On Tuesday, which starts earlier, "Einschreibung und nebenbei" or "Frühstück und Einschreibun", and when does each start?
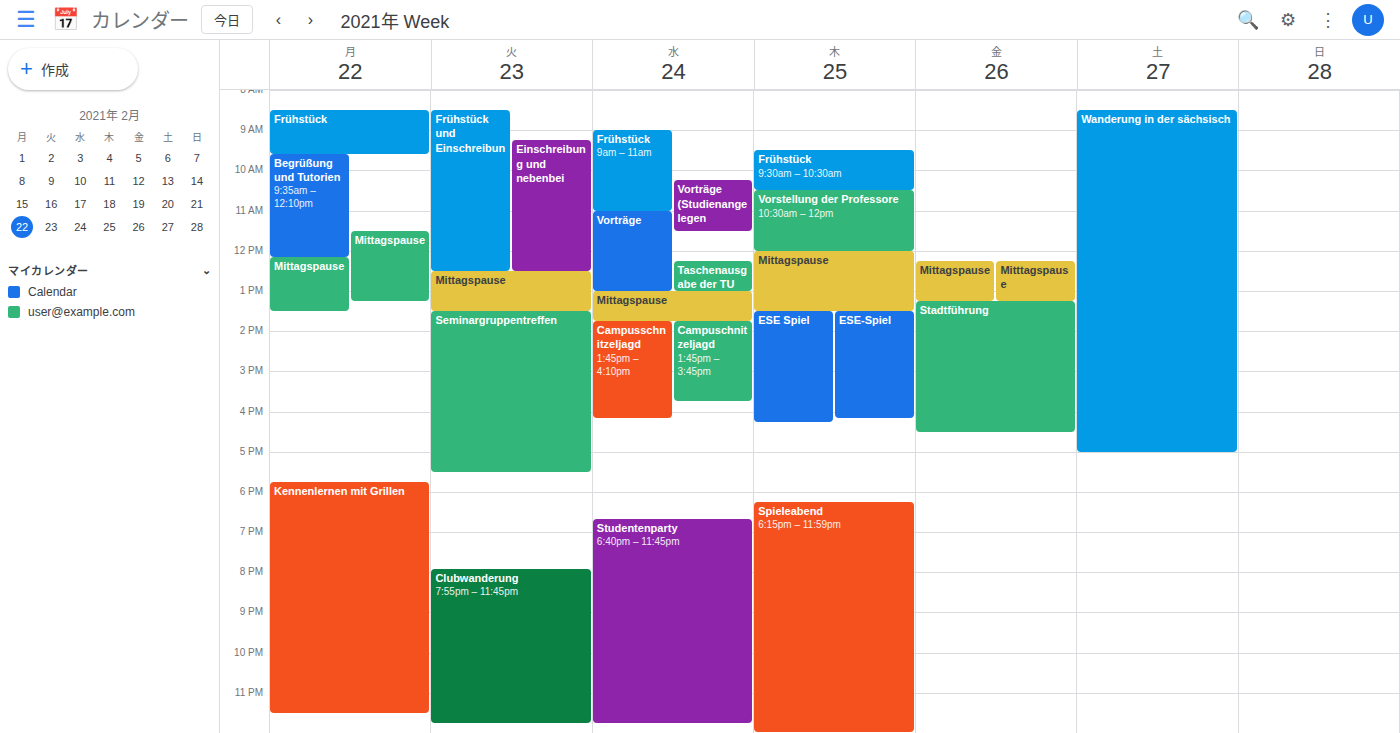
"Frühstück und Einschreibun" 8:30 AM; "Einschreibung und nebenbei" 9:15 AM.